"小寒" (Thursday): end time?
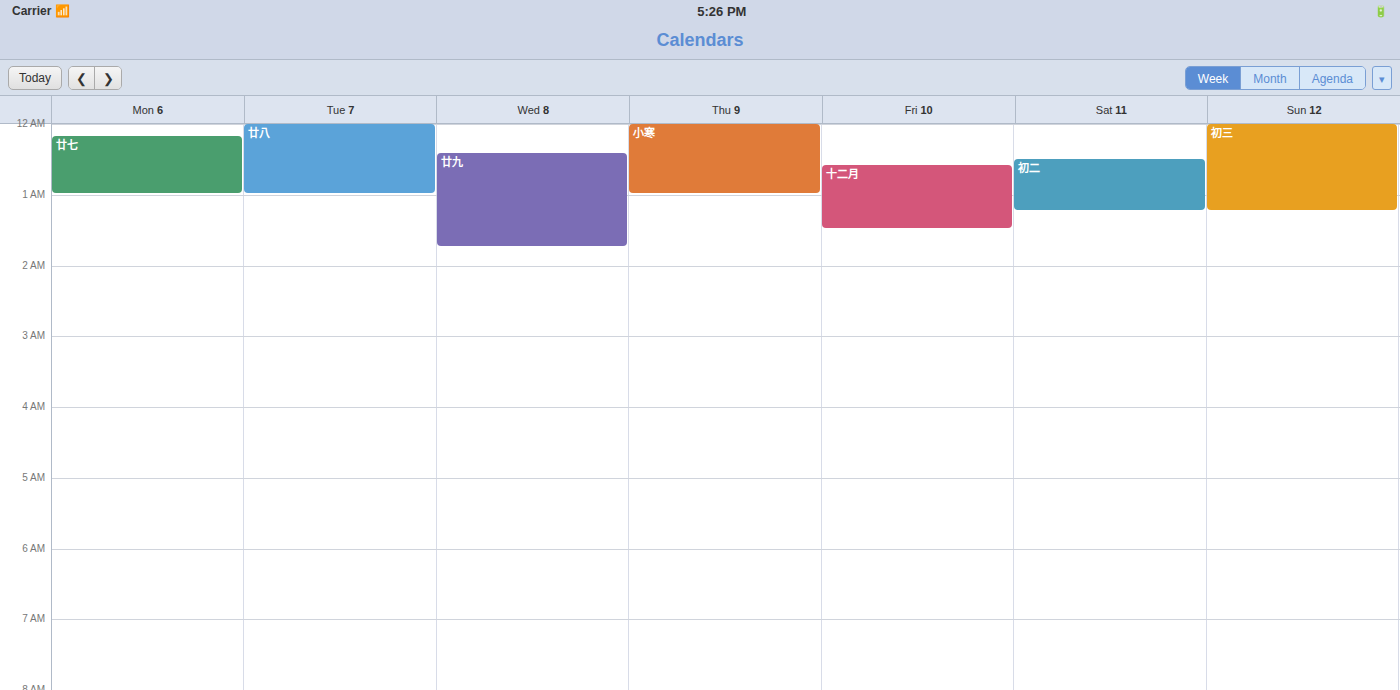
1:00 AM